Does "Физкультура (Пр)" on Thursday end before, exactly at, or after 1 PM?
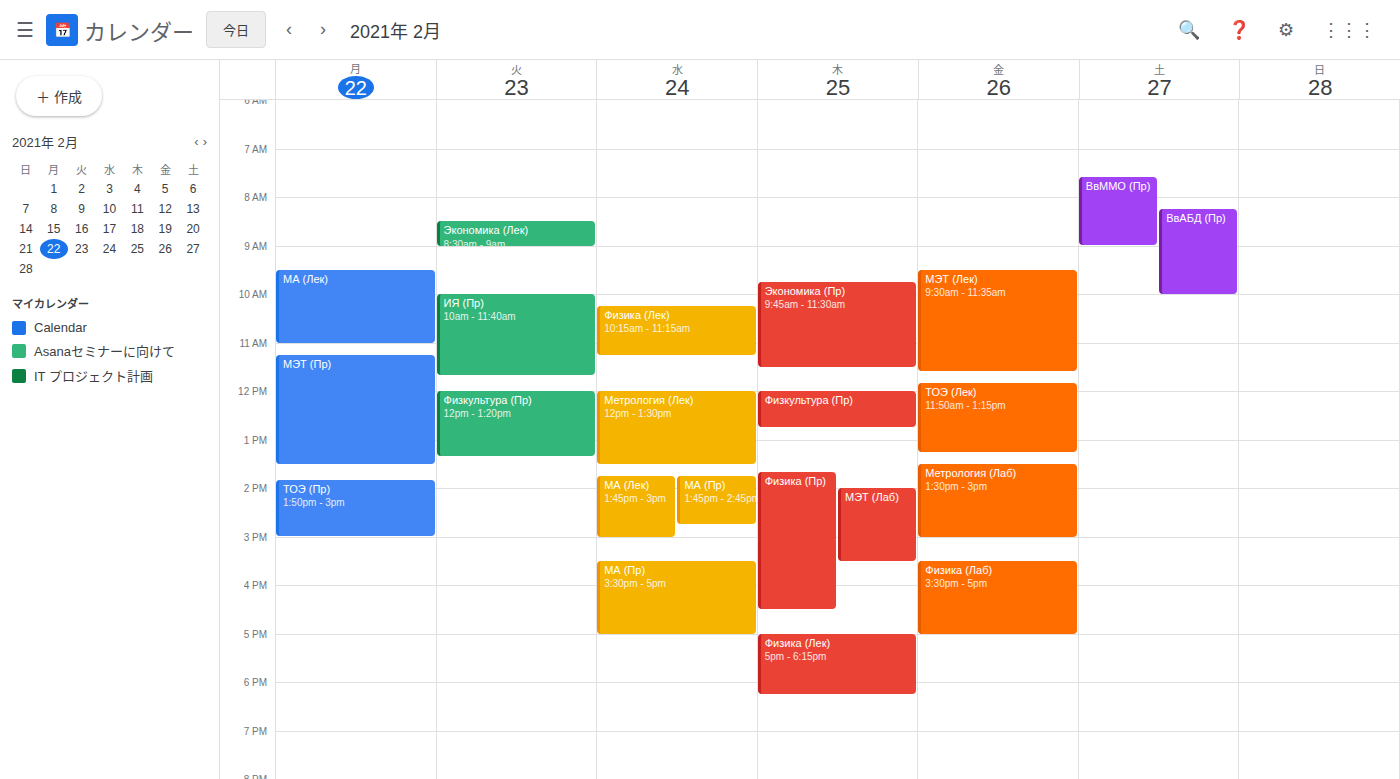
12:45 PM -- before 1 PM, 15 minutes above the 1 PM line.